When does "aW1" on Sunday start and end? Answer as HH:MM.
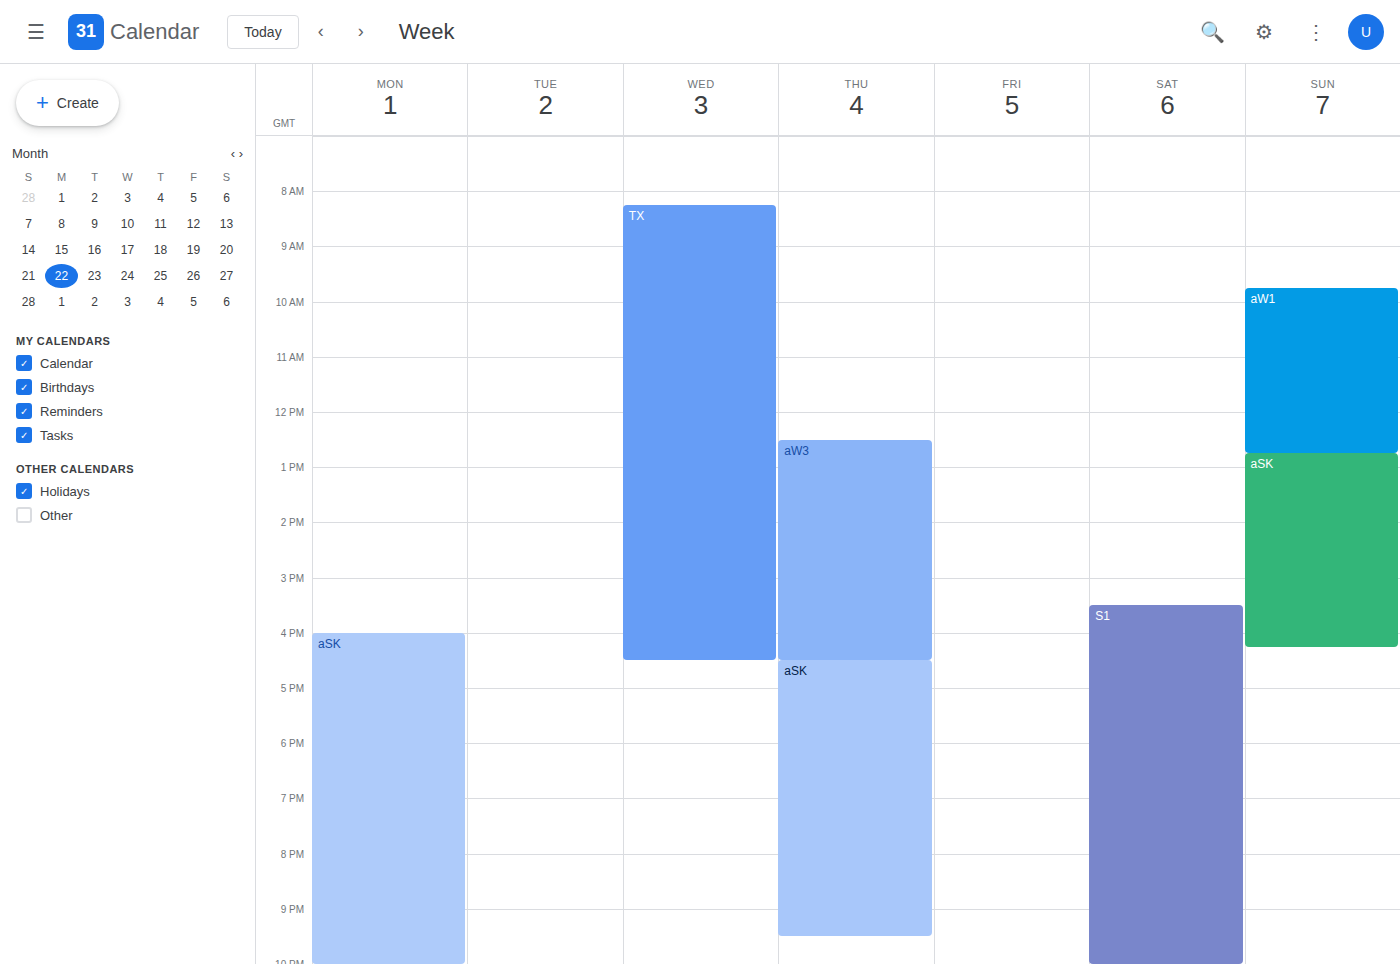
09:45 to 12:45